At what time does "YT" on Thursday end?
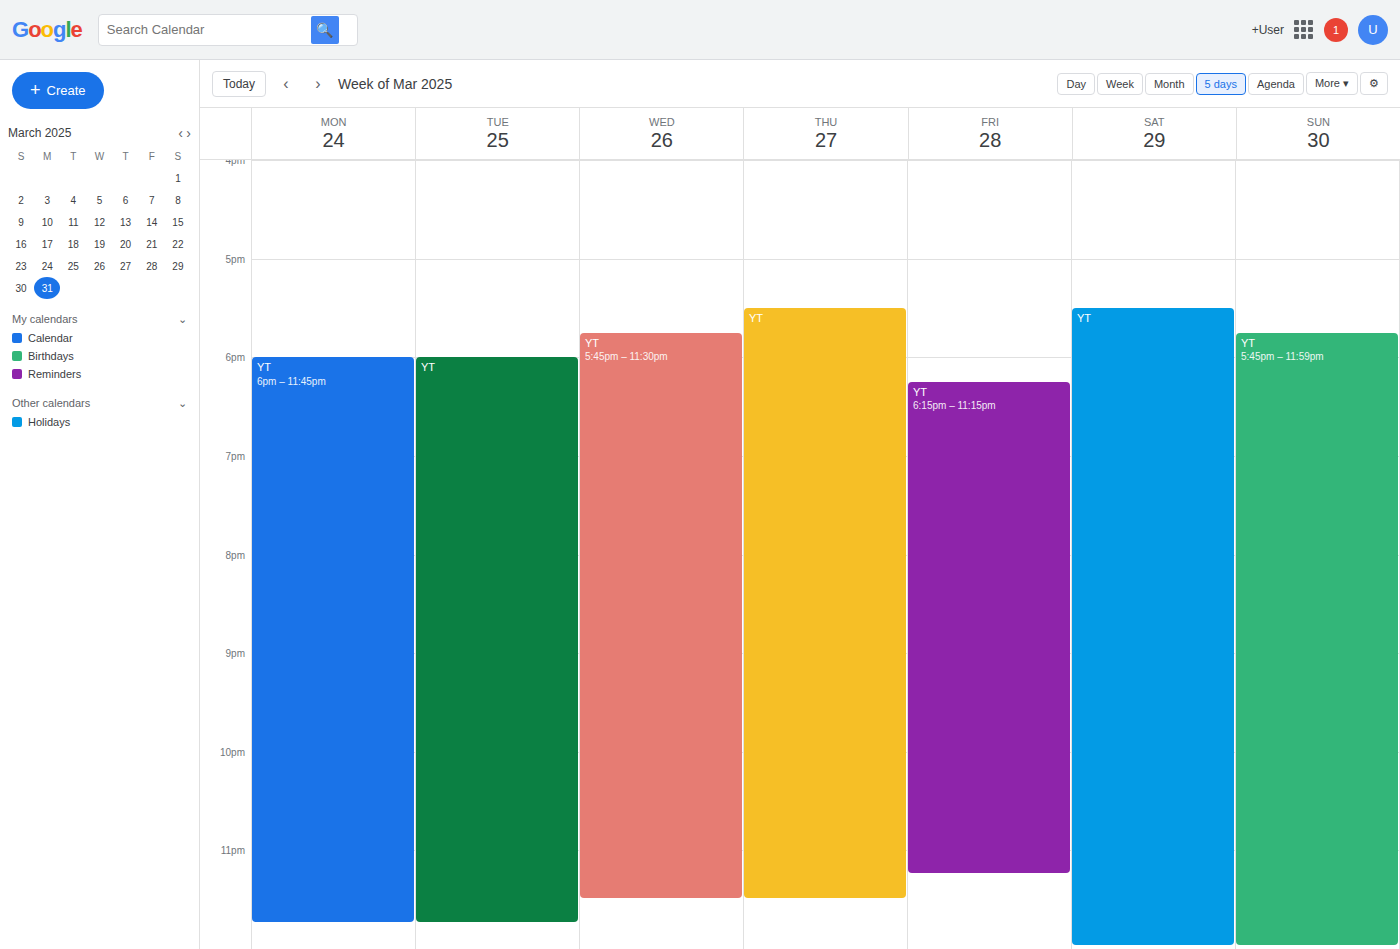
23:30